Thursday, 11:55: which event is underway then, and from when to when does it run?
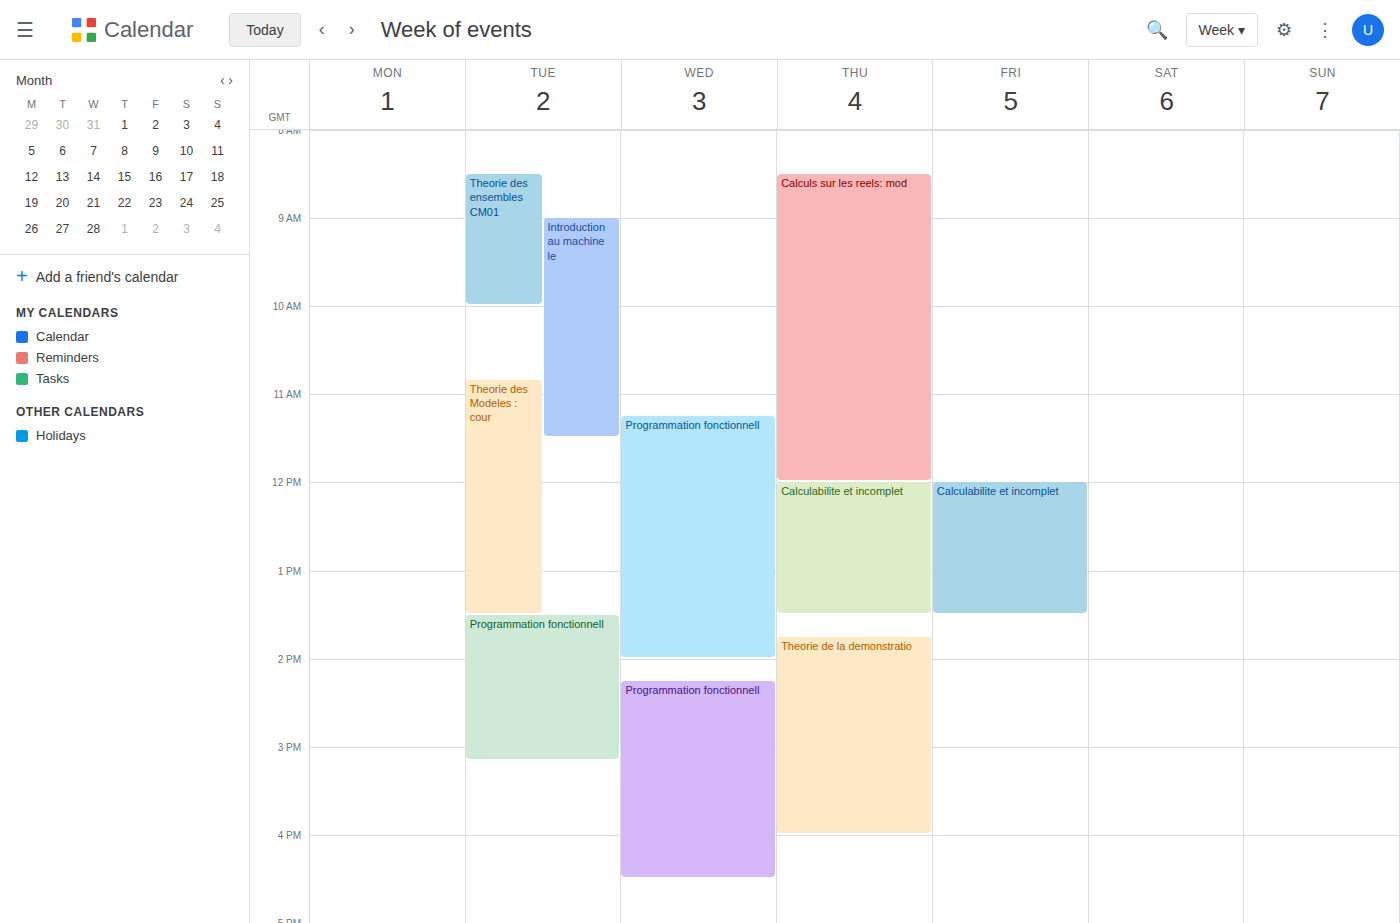
"Calculs sur les reels: mod", 08:30 to 12:00